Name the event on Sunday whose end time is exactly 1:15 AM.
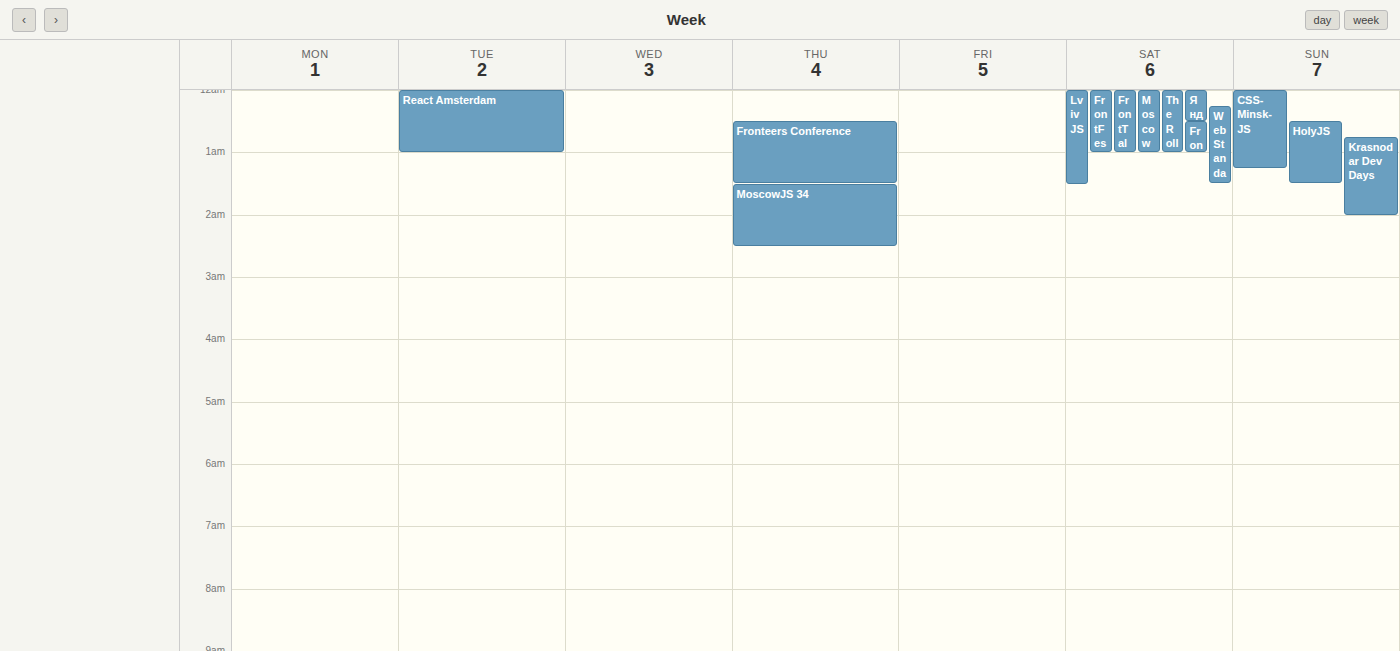
"CSS-Minsk-JS"